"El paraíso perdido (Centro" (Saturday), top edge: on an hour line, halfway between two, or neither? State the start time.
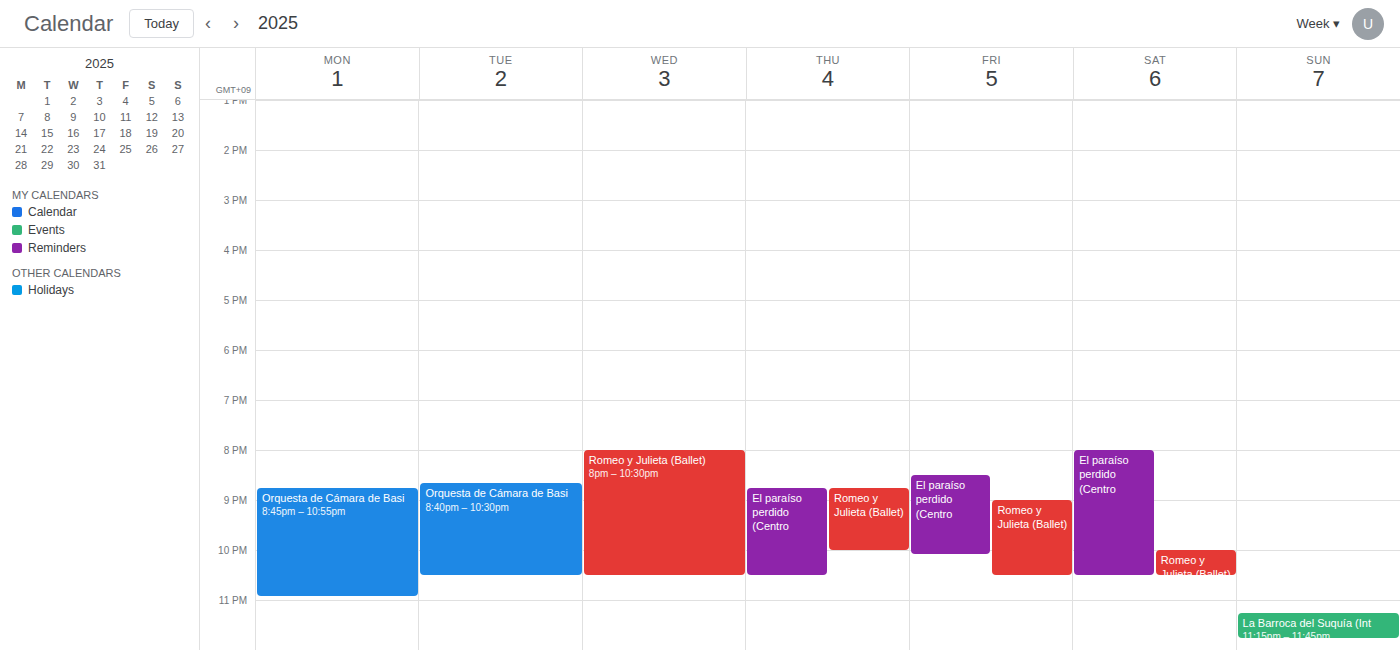
8:00 PM -- exactly on the 8 PM line.